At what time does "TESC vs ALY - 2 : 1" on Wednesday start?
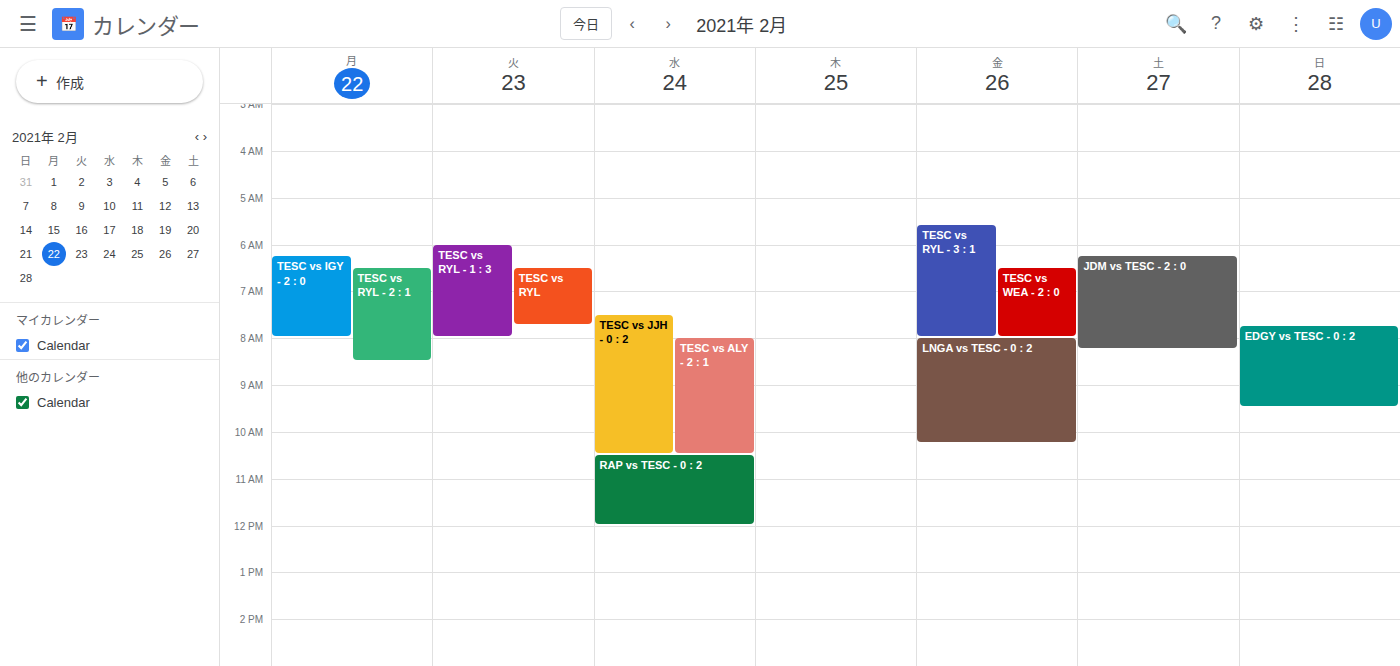
8:00 AM